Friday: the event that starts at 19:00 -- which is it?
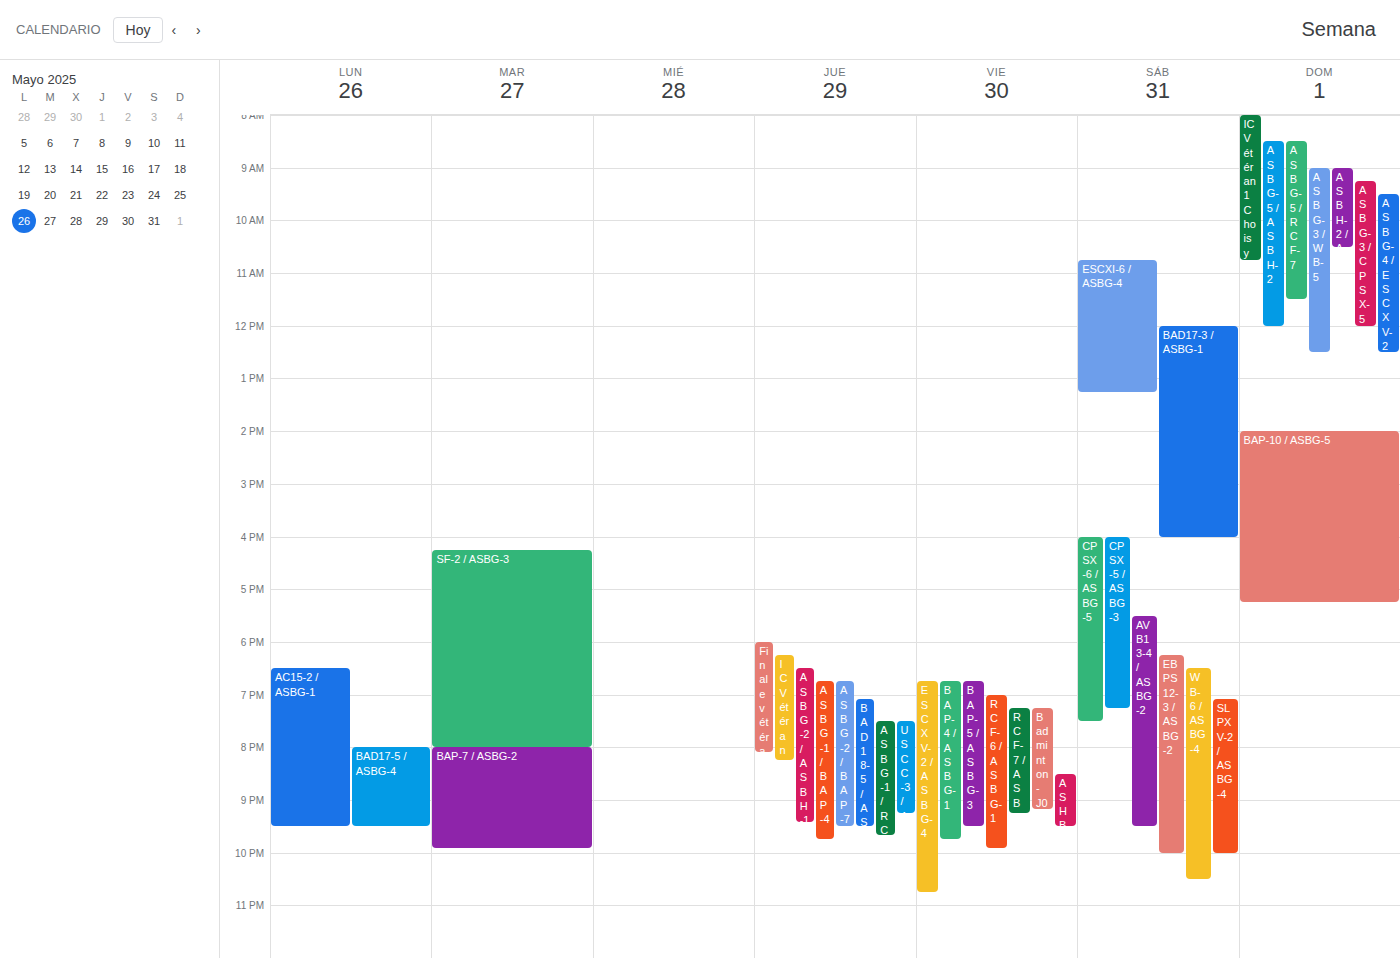
"RCF-6 / ASBG-1"